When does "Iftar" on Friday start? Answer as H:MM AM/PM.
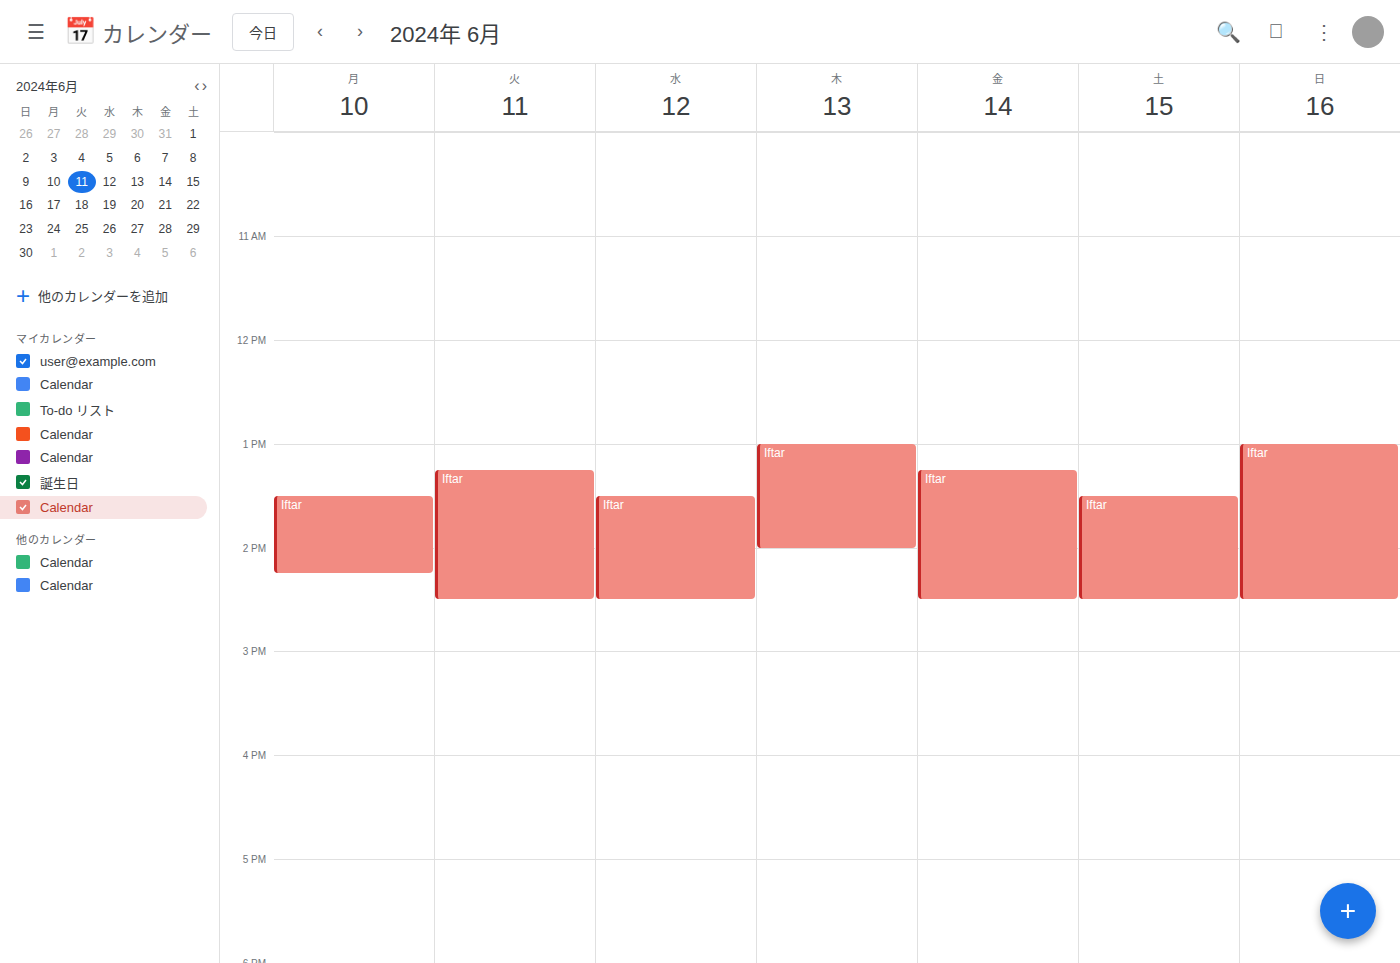
1:15 PM